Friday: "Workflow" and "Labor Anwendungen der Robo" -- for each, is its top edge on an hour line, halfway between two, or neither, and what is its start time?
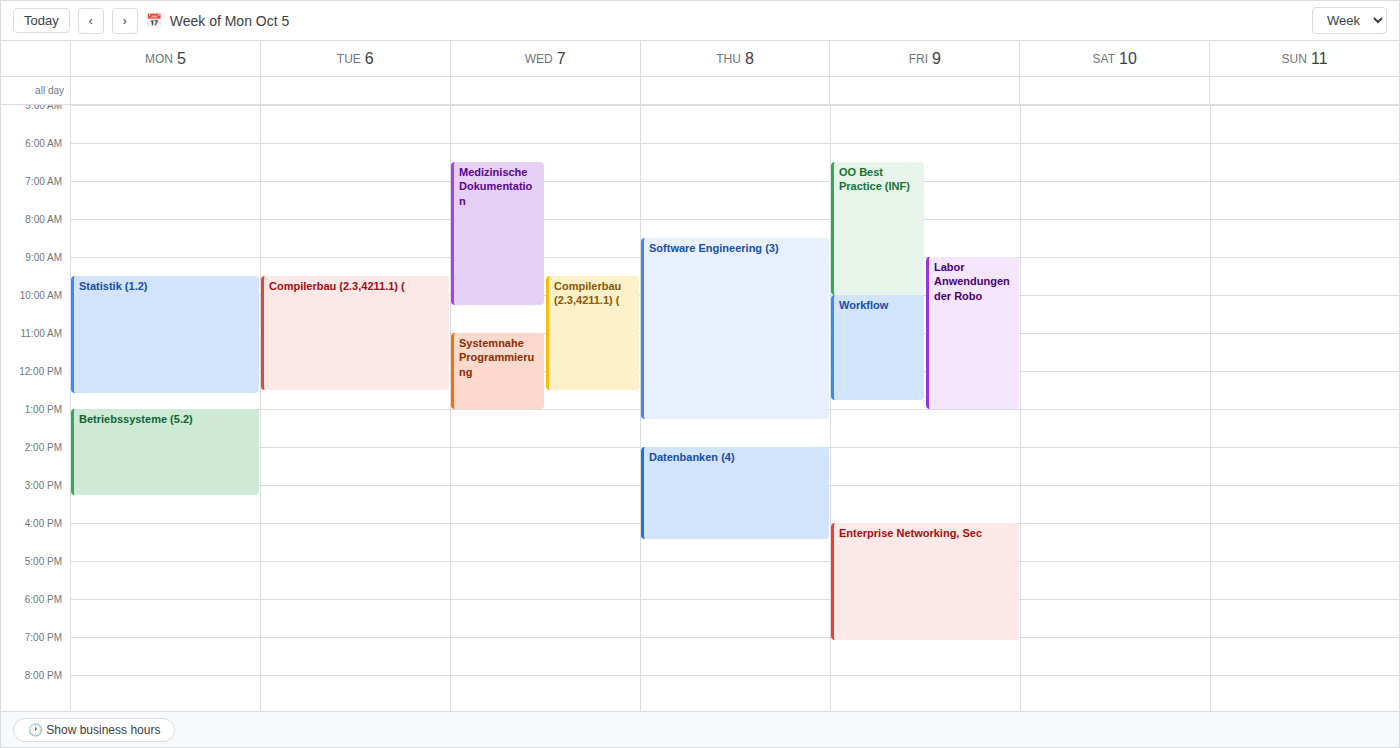
"Workflow": 10:00, exactly on the 10:00 line. "Labor Anwendungen der Robo": 09:00, exactly on the 09:00 line.